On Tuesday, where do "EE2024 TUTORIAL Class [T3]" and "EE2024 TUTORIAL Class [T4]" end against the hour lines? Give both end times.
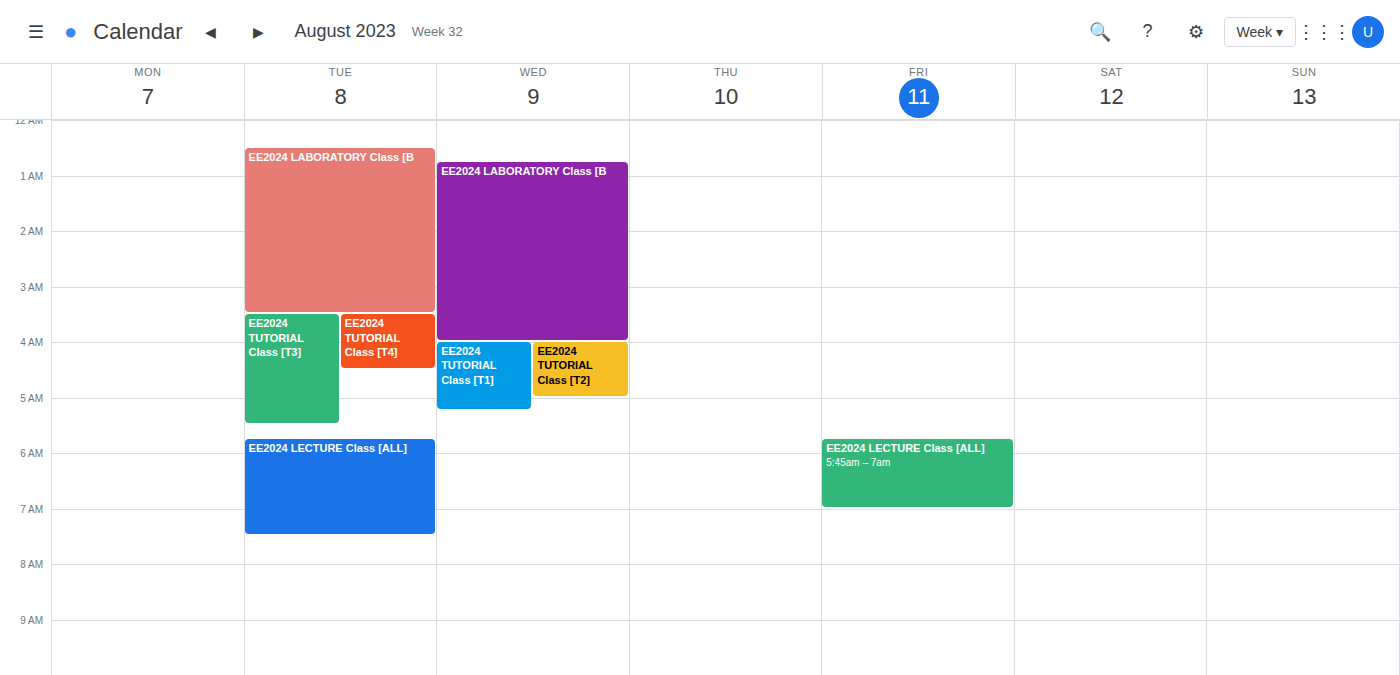
"EE2024 TUTORIAL Class [T3]": 5:30 AM, halfway between the 5 AM and 6 AM lines. "EE2024 TUTORIAL Class [T4]": 4:30 AM, halfway between the 4 AM and 5 AM lines.